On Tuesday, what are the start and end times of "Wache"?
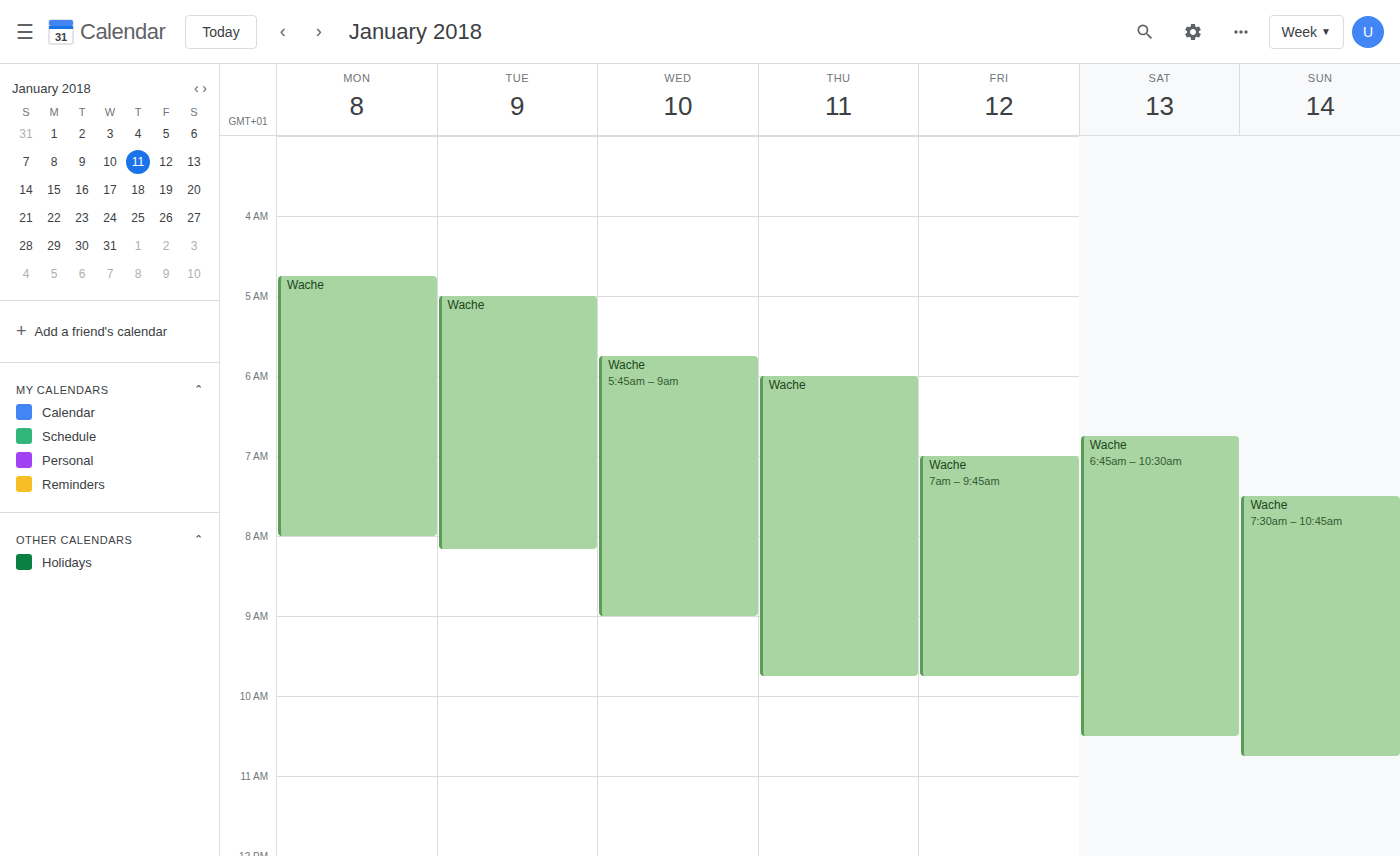
5:00 AM to 8:10 AM